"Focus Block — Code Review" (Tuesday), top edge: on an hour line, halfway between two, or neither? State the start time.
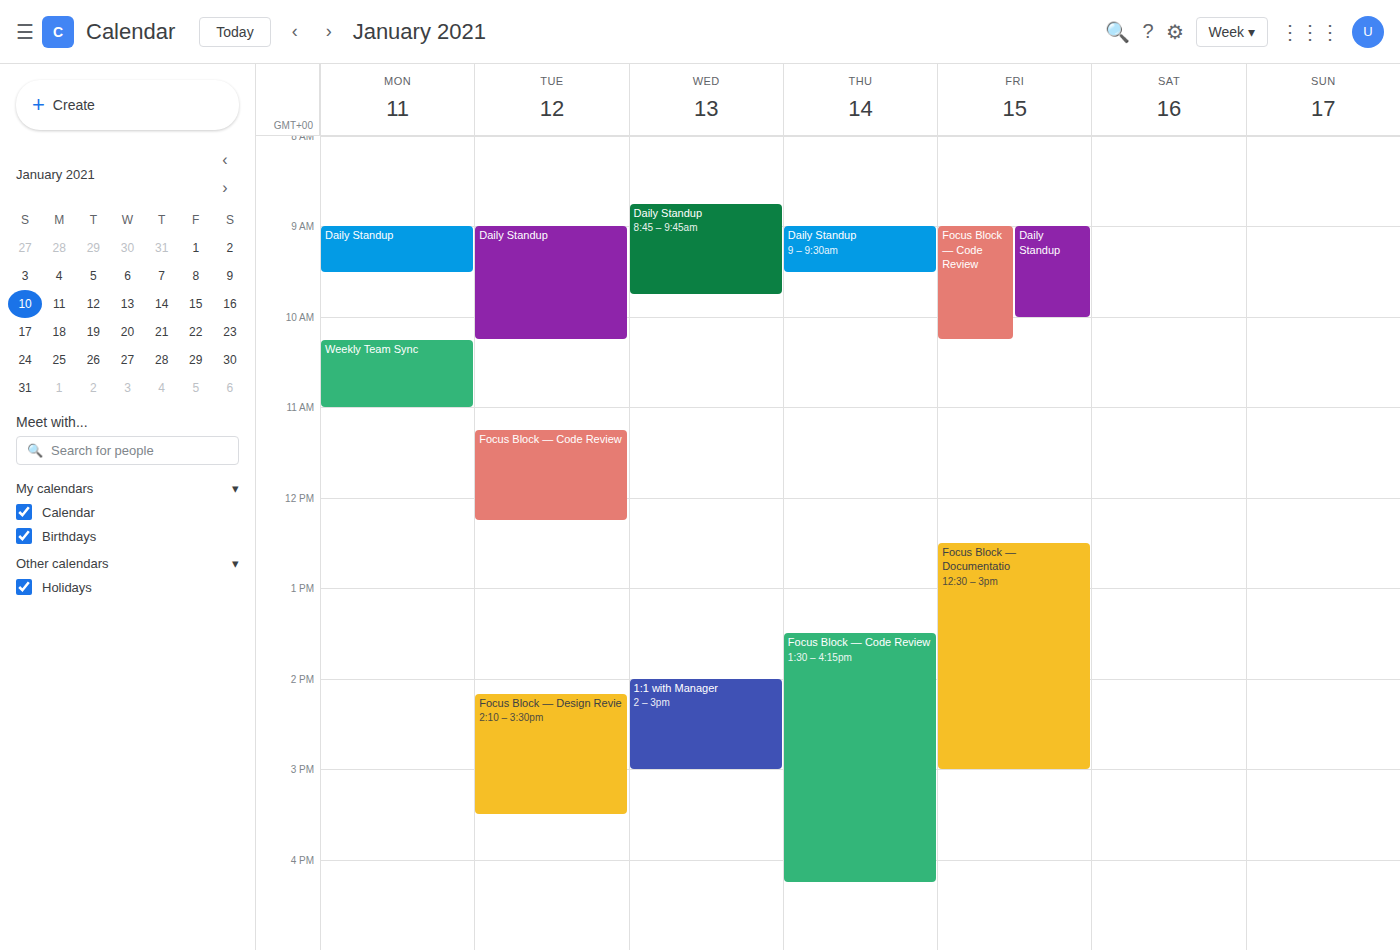
11:15 AM -- neither: a quarter of the way from the 11 AM line to the 12 PM line.